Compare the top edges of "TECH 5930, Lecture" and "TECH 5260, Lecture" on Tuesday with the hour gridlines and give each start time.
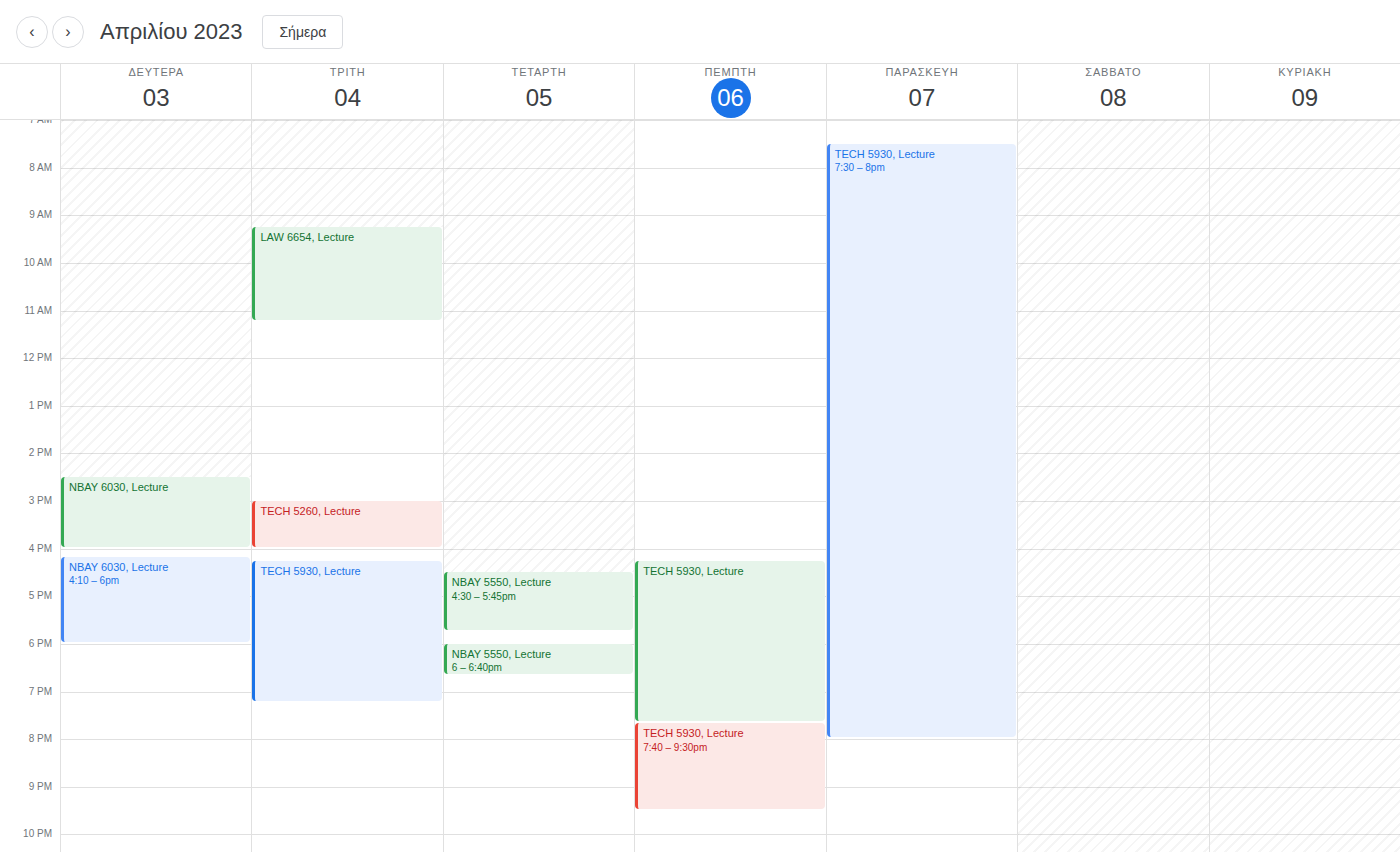
"TECH 5930, Lecture": 4:15 PM, neither: a quarter of the way from the 4 PM line to the 5 PM line. "TECH 5260, Lecture": 3:00 PM, exactly on the 3 PM line.